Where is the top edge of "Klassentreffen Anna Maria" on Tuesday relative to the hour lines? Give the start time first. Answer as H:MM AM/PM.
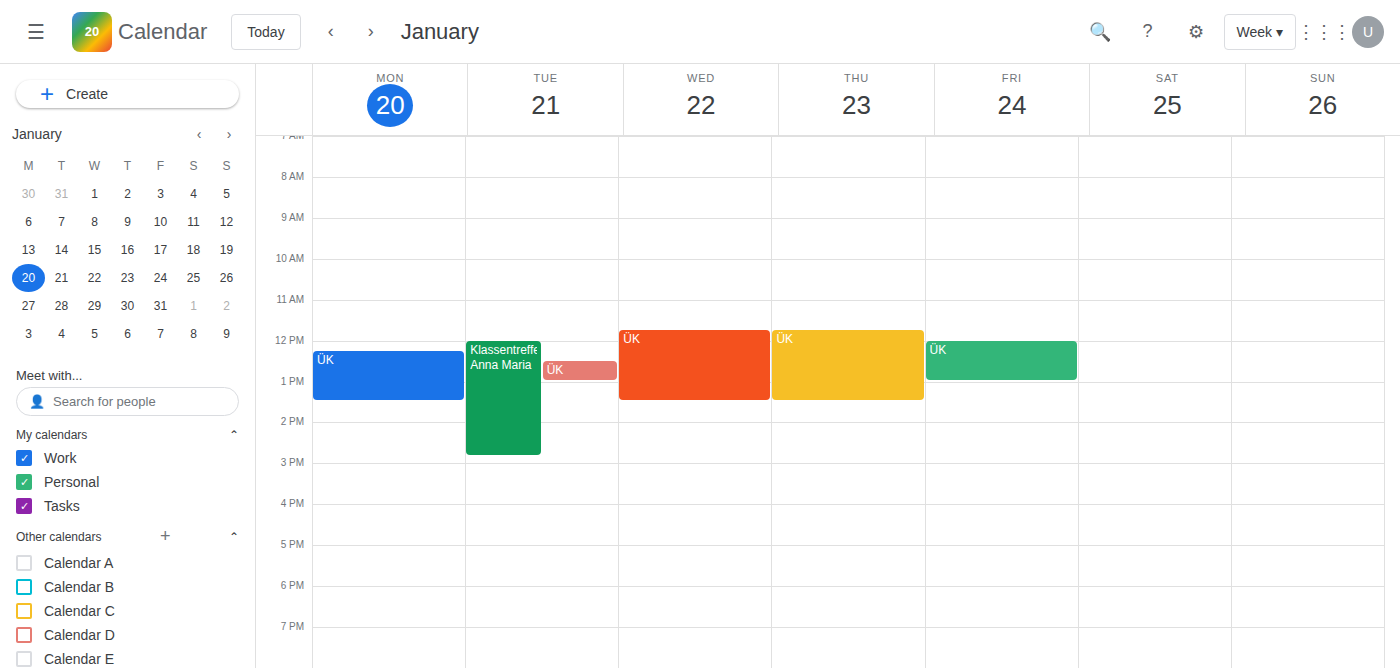
12:00 PM -- exactly on the 12 PM line.